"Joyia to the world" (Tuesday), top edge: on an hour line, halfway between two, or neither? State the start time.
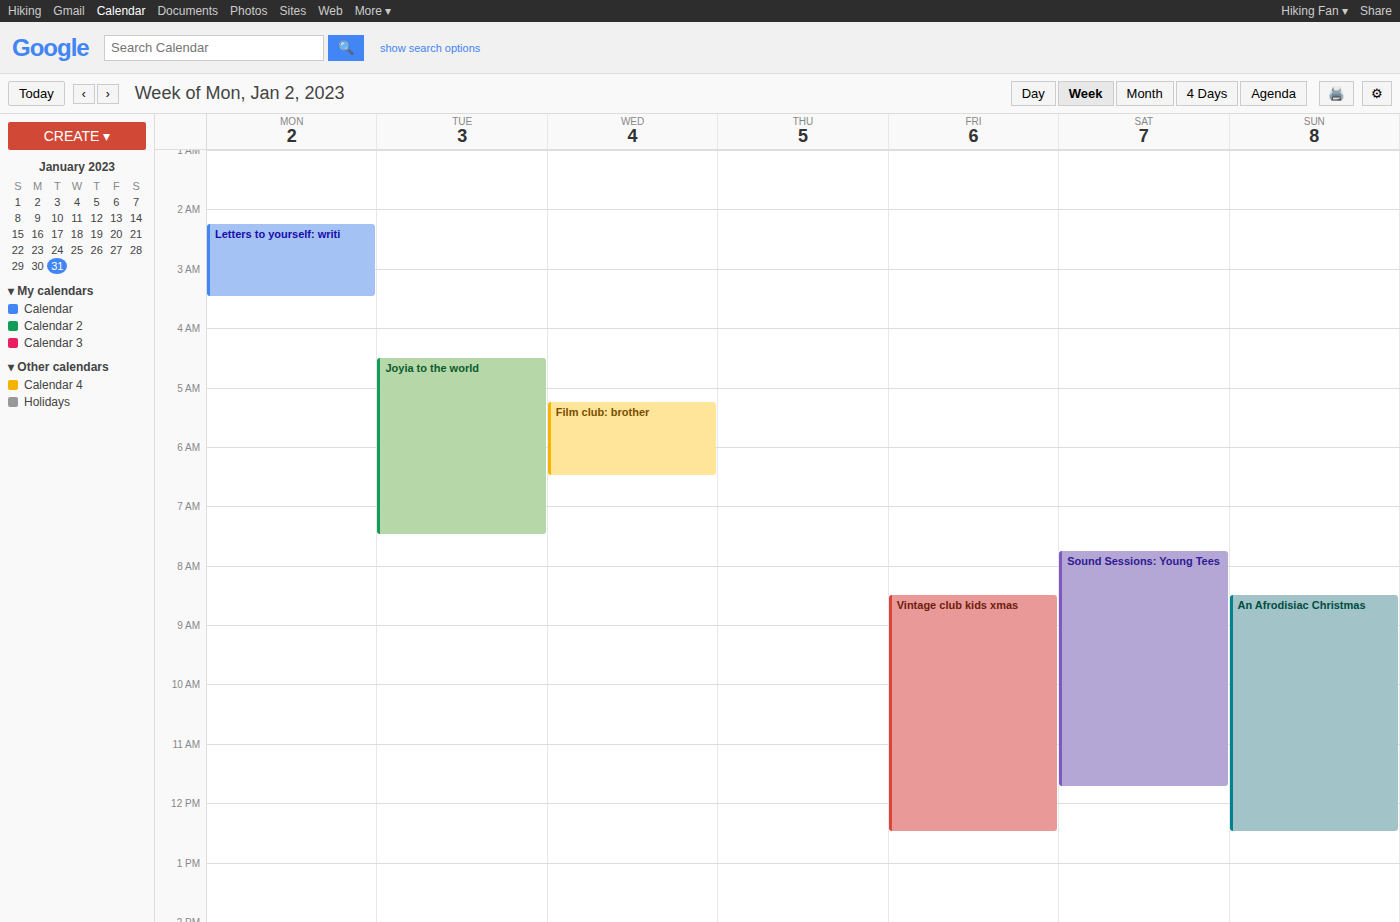
04:30 -- halfway between the 04:00 and 05:00 lines.